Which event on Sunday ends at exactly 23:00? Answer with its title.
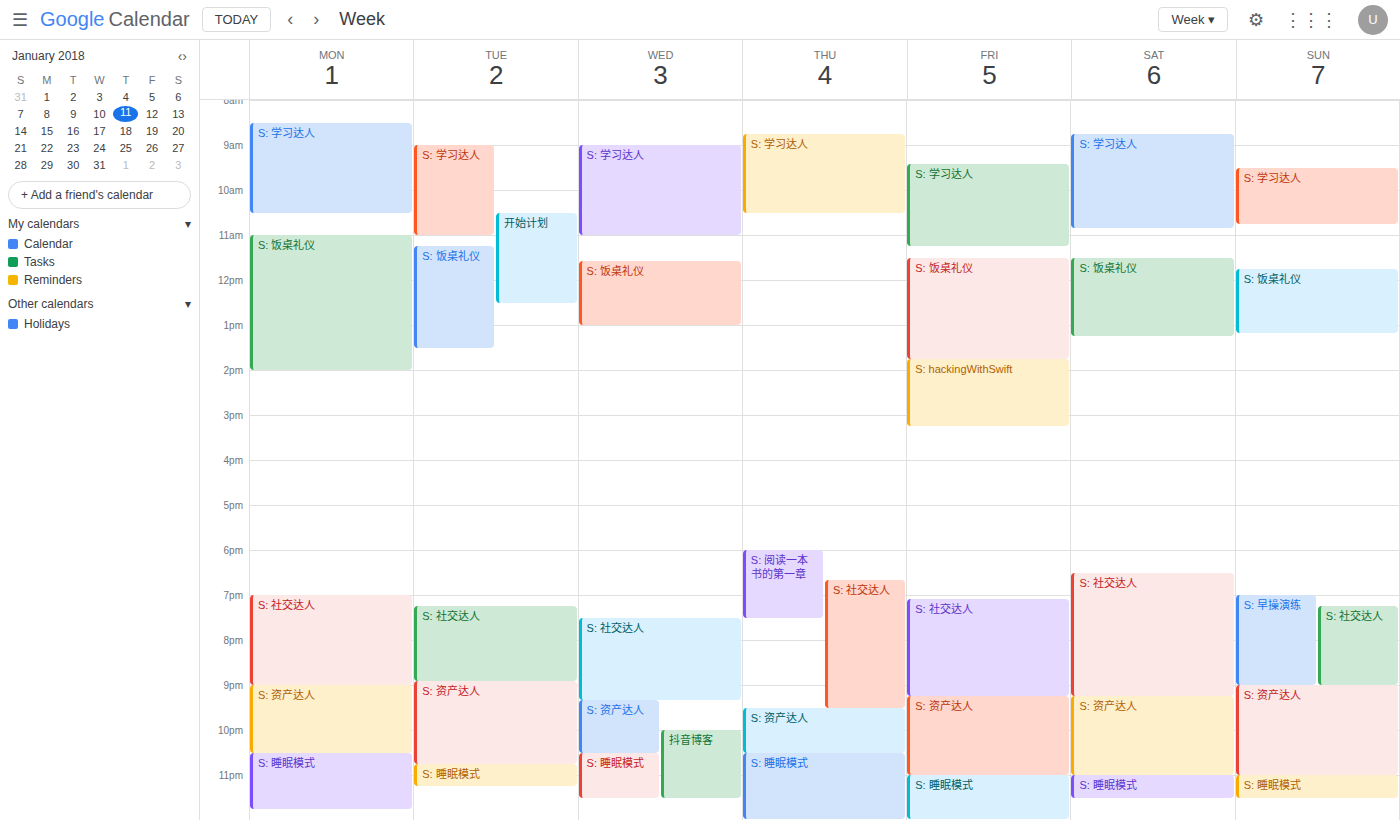
"S: 资产达人"